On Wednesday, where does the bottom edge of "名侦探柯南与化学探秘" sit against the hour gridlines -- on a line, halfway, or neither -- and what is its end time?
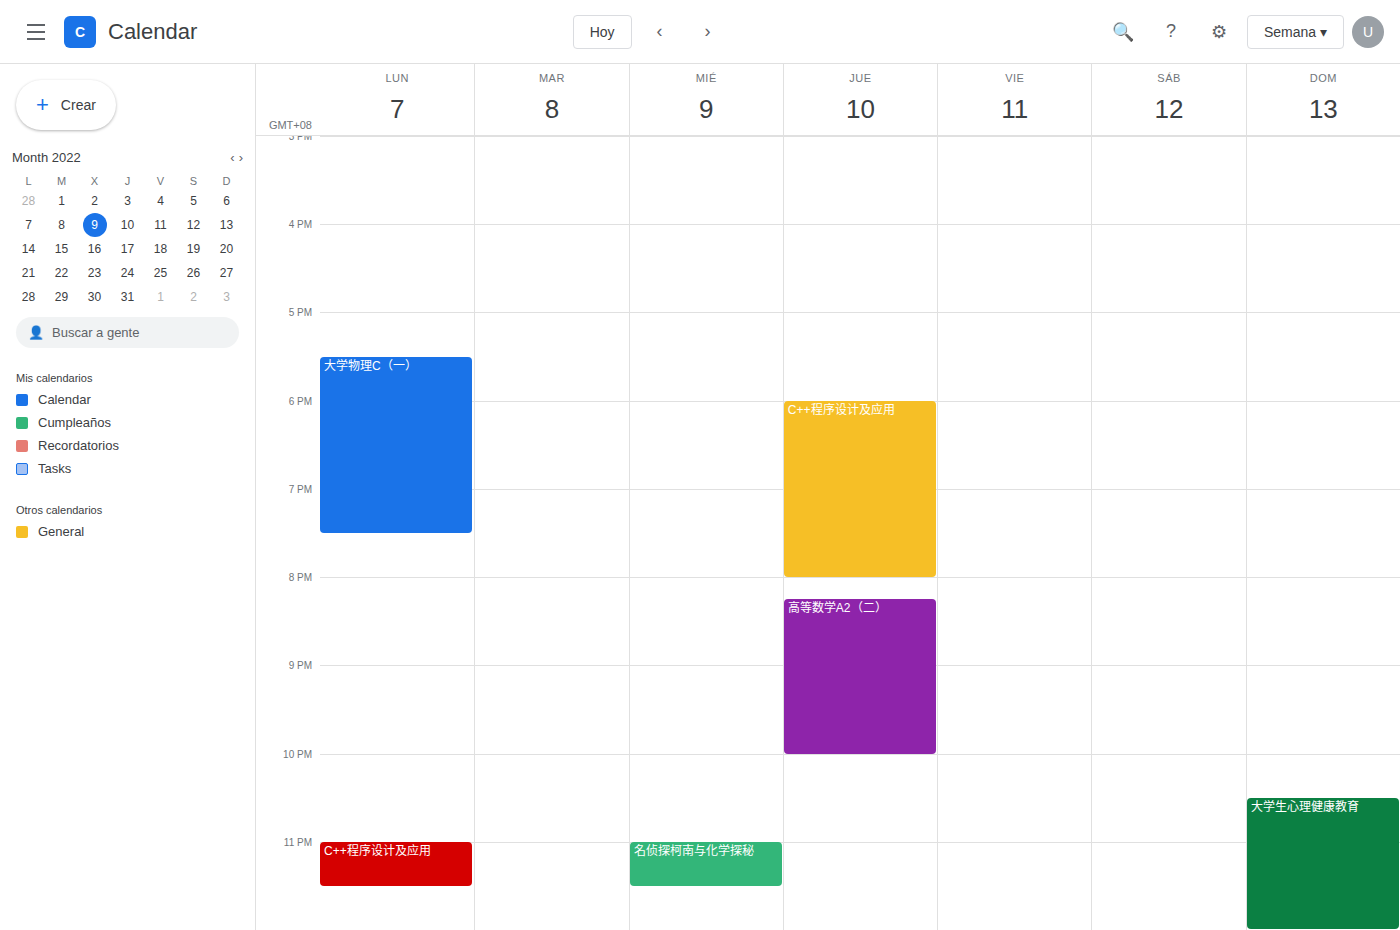
11:30 PM -- halfway between the 11 PM and 12 AM lines.